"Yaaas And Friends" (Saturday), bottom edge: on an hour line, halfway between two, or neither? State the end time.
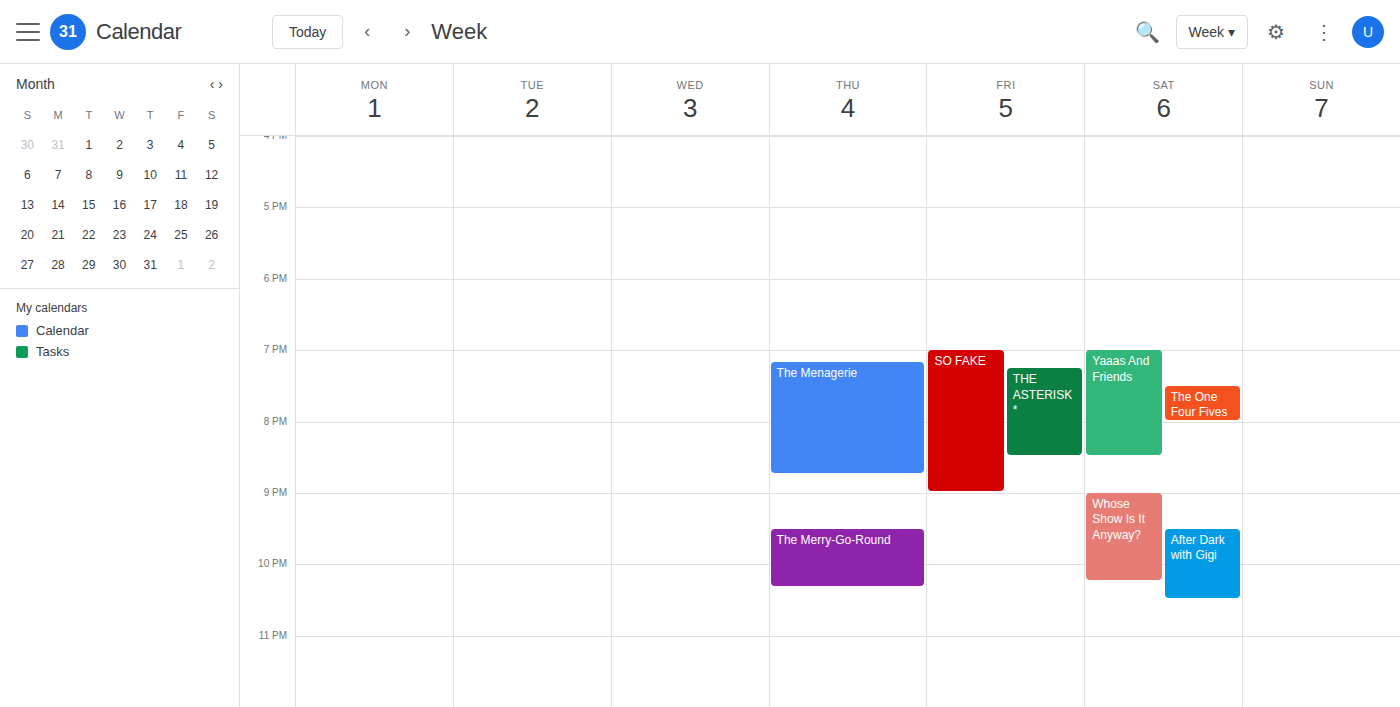
8:30 PM -- halfway between the 8 PM and 9 PM lines.